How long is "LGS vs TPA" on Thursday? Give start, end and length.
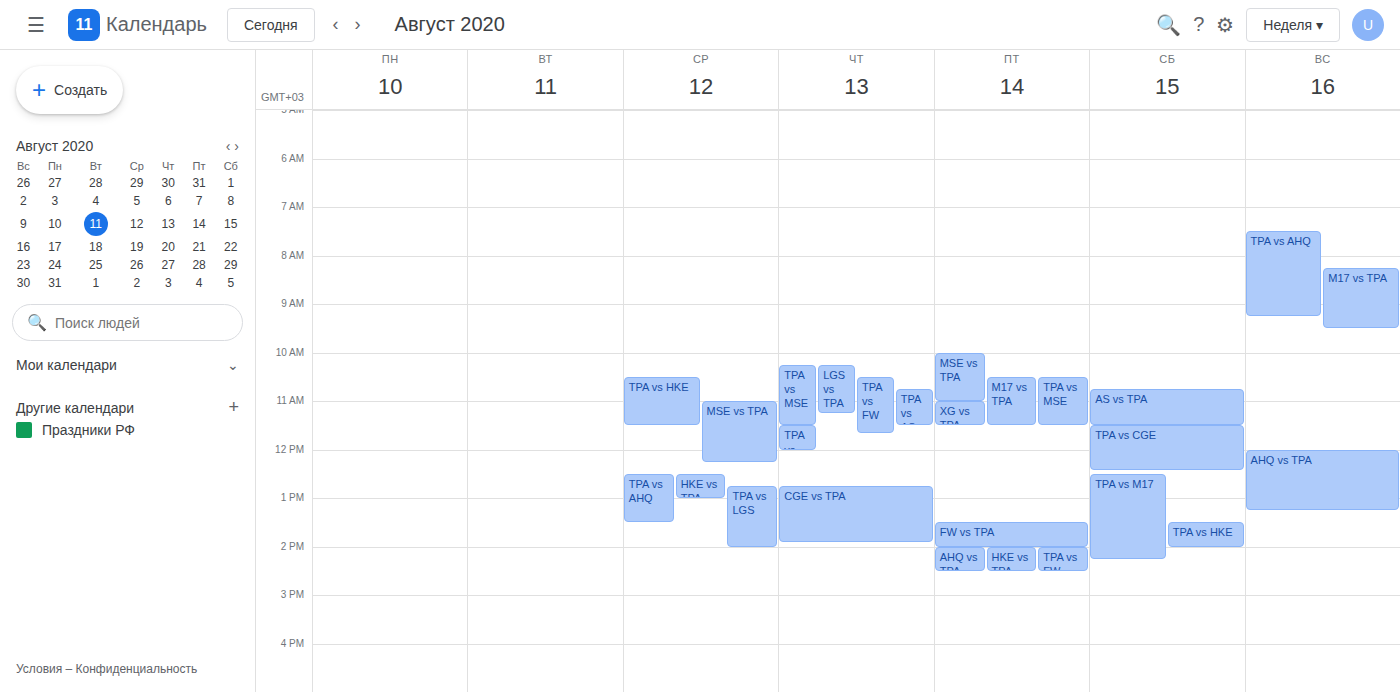
10:15 to 11:15, 1 hour